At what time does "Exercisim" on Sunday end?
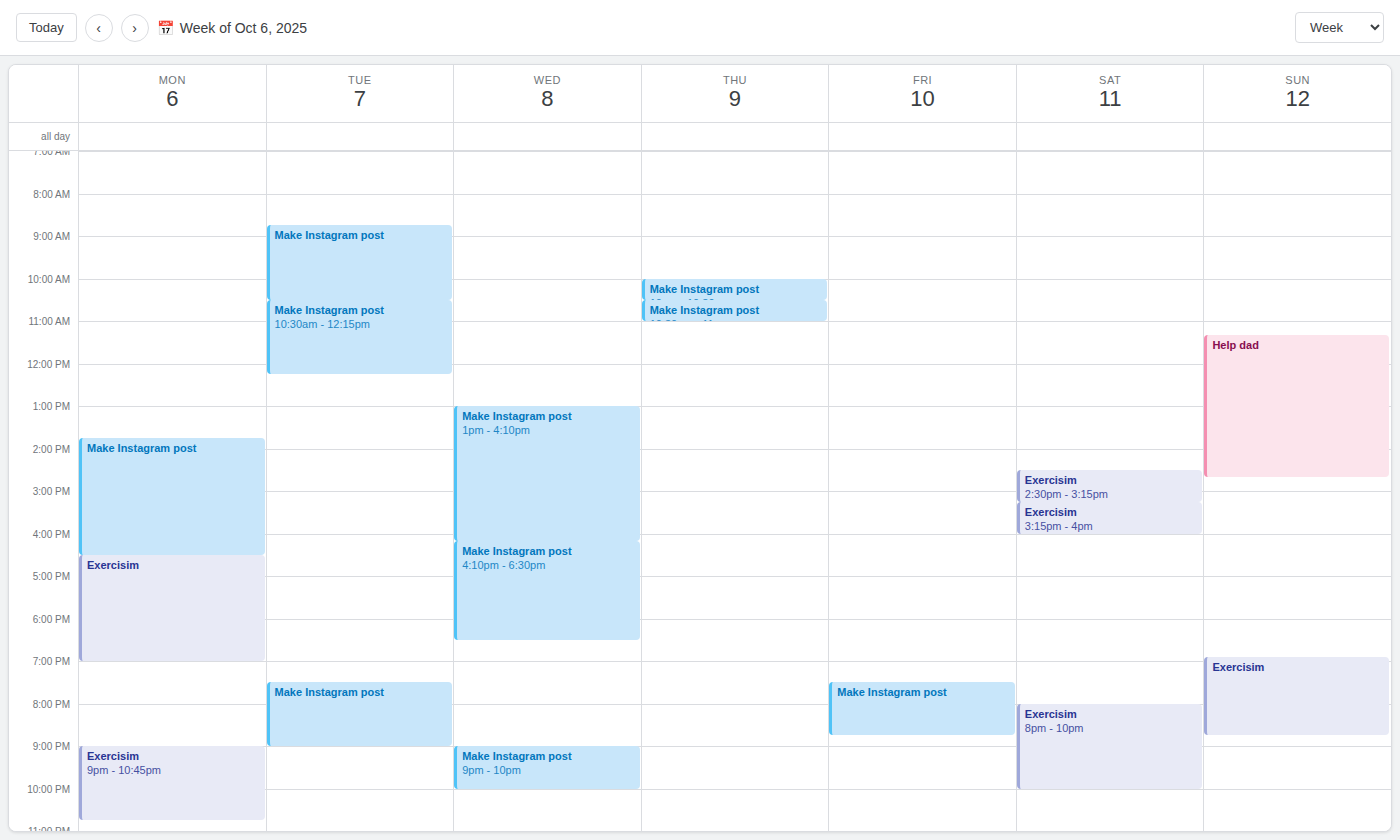
20:45